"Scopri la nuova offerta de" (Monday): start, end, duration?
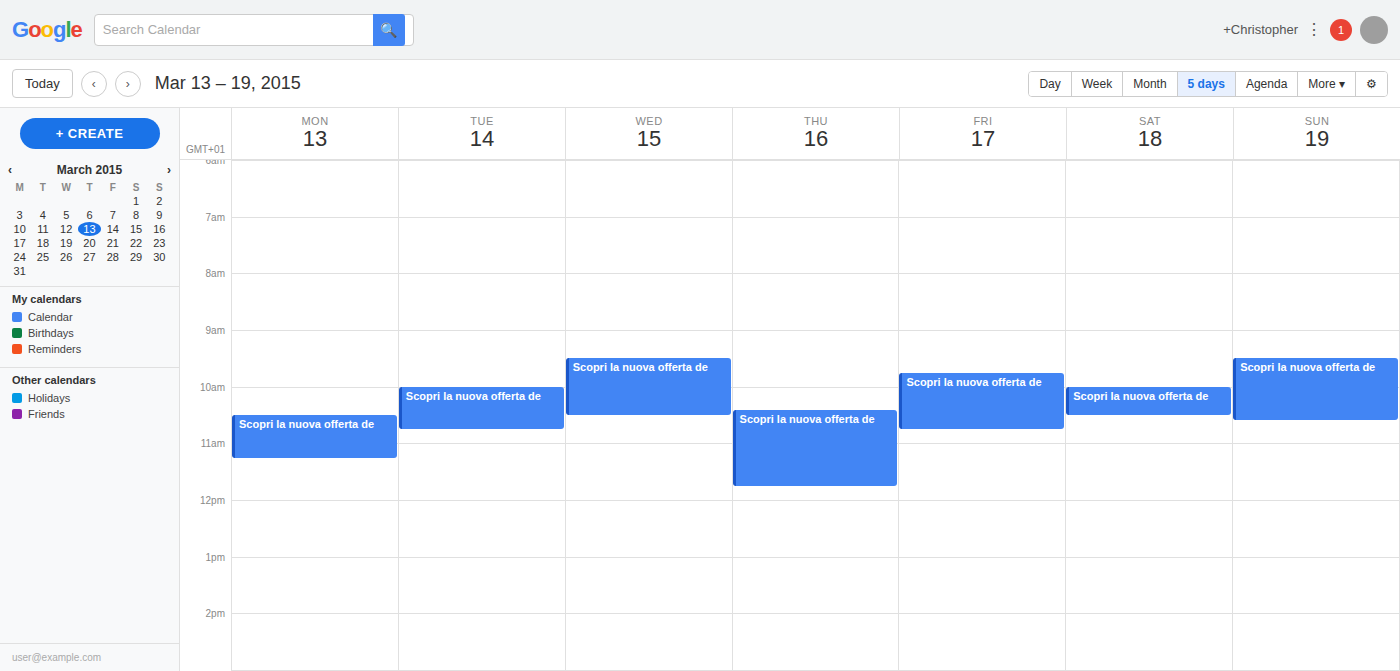
10:30 AM to 11:15 AM, 45 minutes